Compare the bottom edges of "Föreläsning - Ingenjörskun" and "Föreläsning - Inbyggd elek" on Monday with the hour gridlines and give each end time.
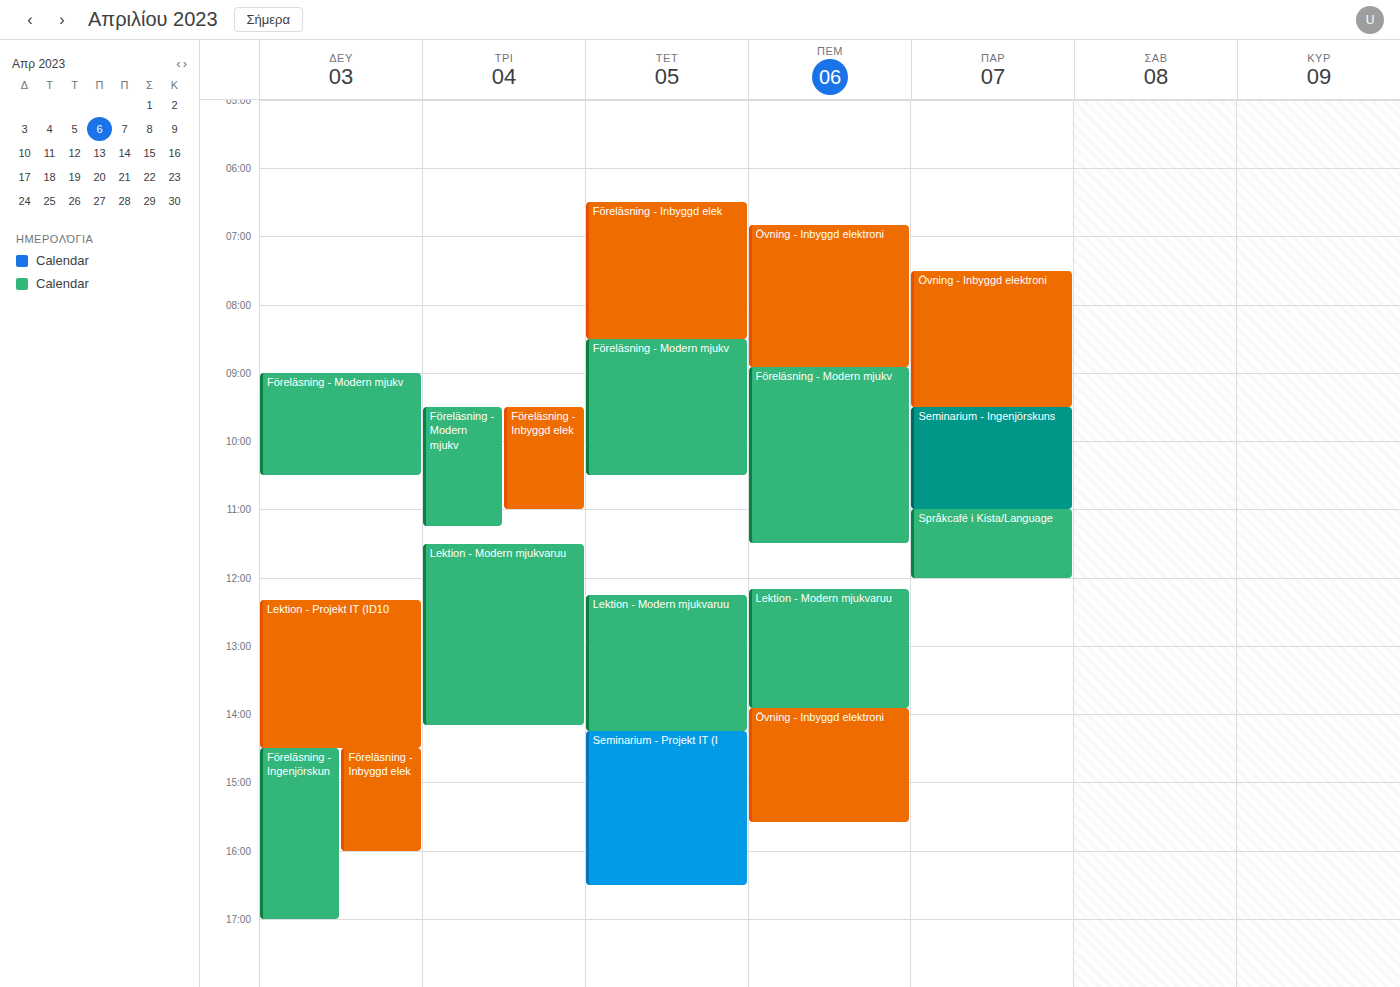
"Föreläsning - Ingenjörskun": 17:00, exactly on the 17:00 line. "Föreläsning - Inbyggd elek": 16:00, exactly on the 16:00 line.